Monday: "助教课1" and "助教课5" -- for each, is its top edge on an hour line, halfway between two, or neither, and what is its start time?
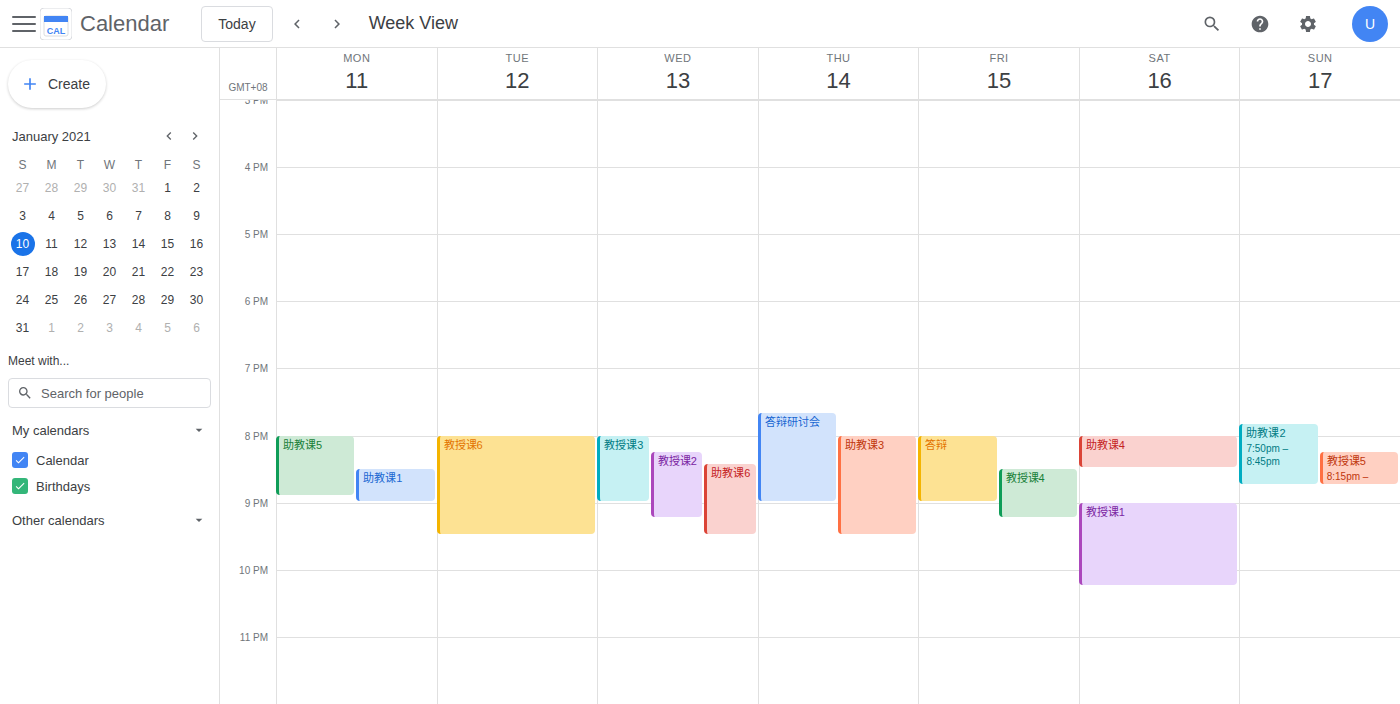
"助教课1": 8:30 PM, halfway between the 8 PM and 9 PM lines. "助教课5": 8:00 PM, exactly on the 8 PM line.